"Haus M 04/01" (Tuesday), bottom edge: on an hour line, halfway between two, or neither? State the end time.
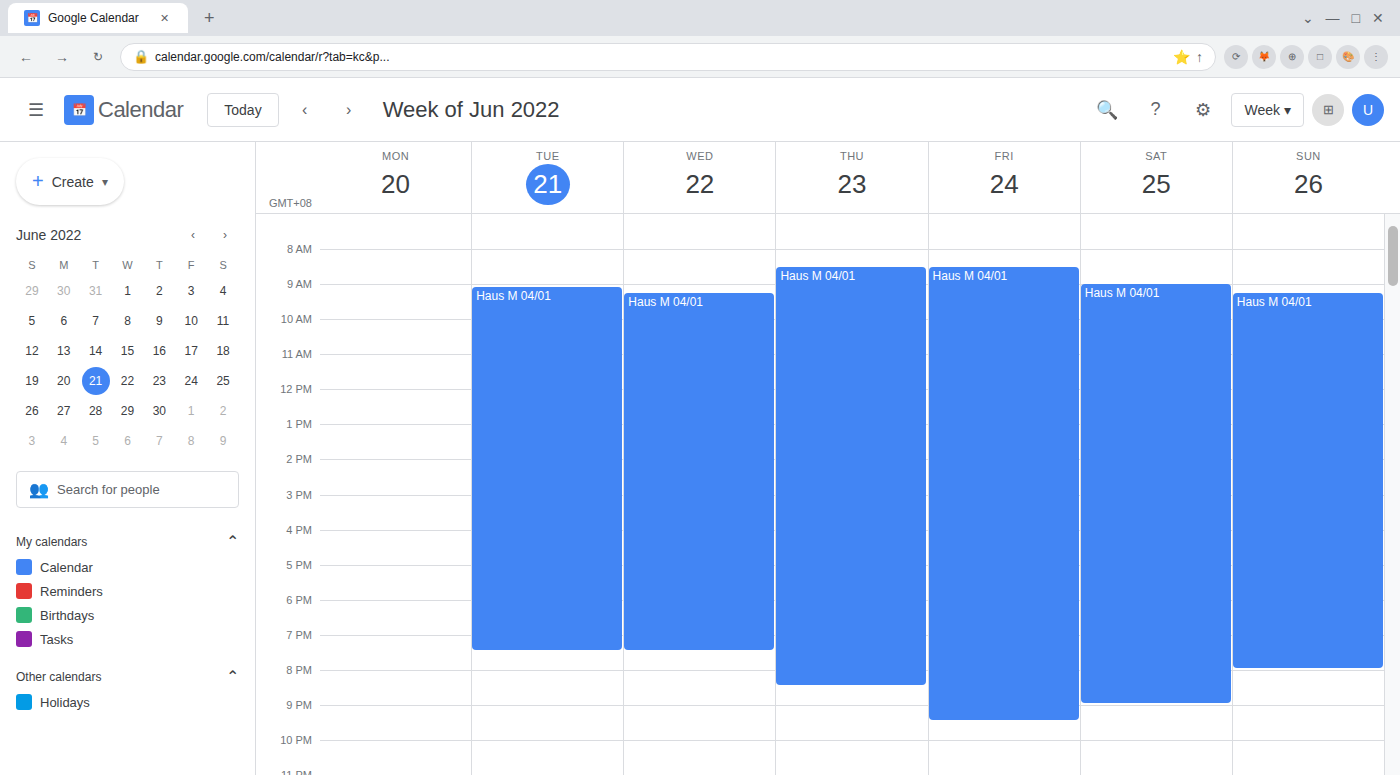
7:30 PM -- halfway between the 7 PM and 8 PM lines.